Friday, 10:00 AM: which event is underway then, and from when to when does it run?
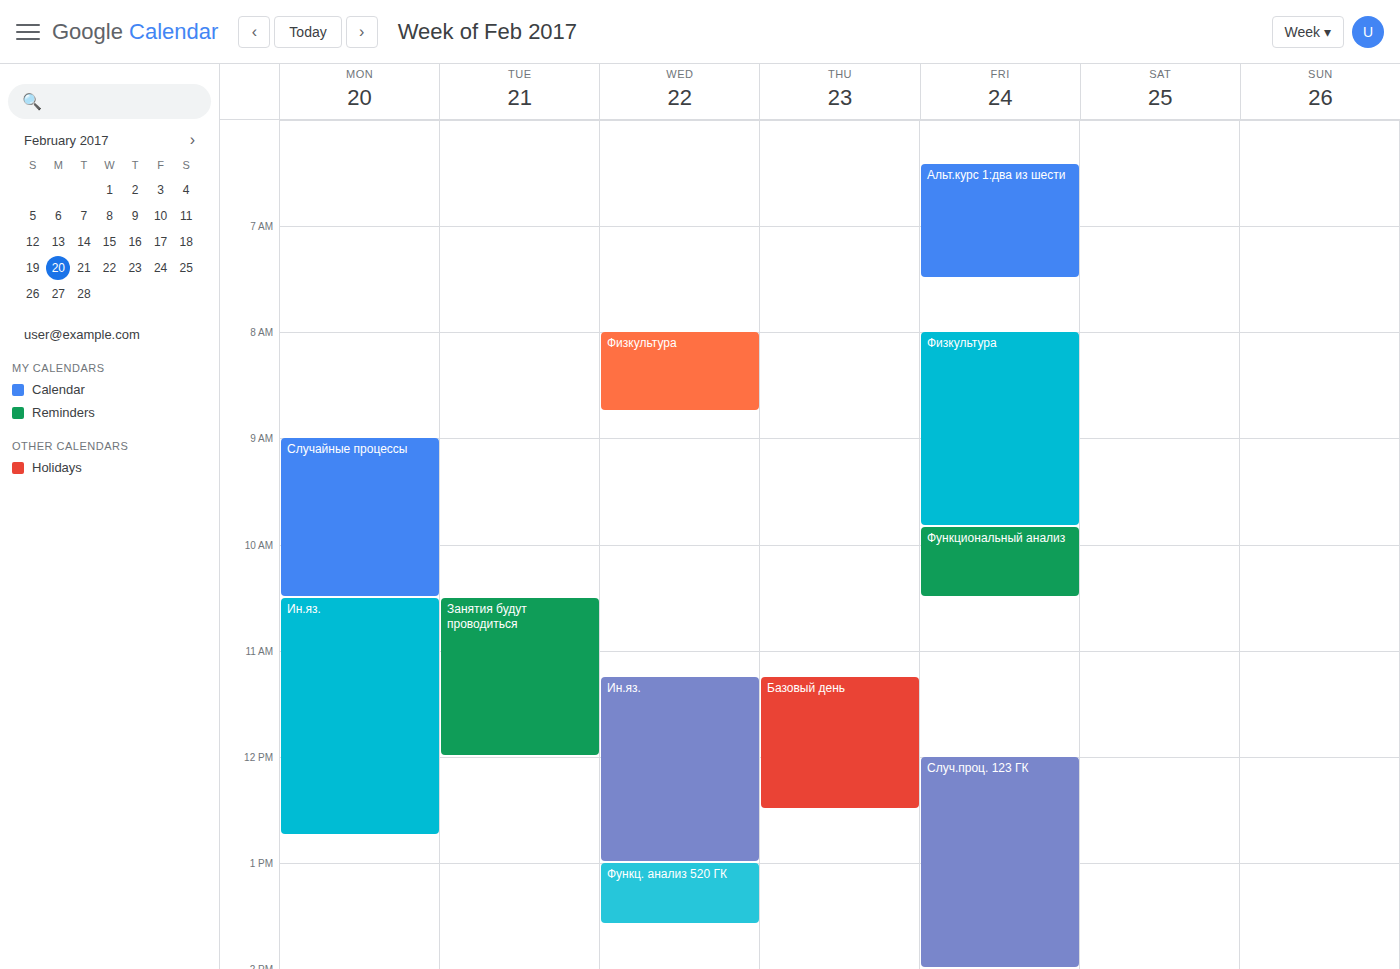
"Функциональный анализ", 9:50 AM to 10:30 AM